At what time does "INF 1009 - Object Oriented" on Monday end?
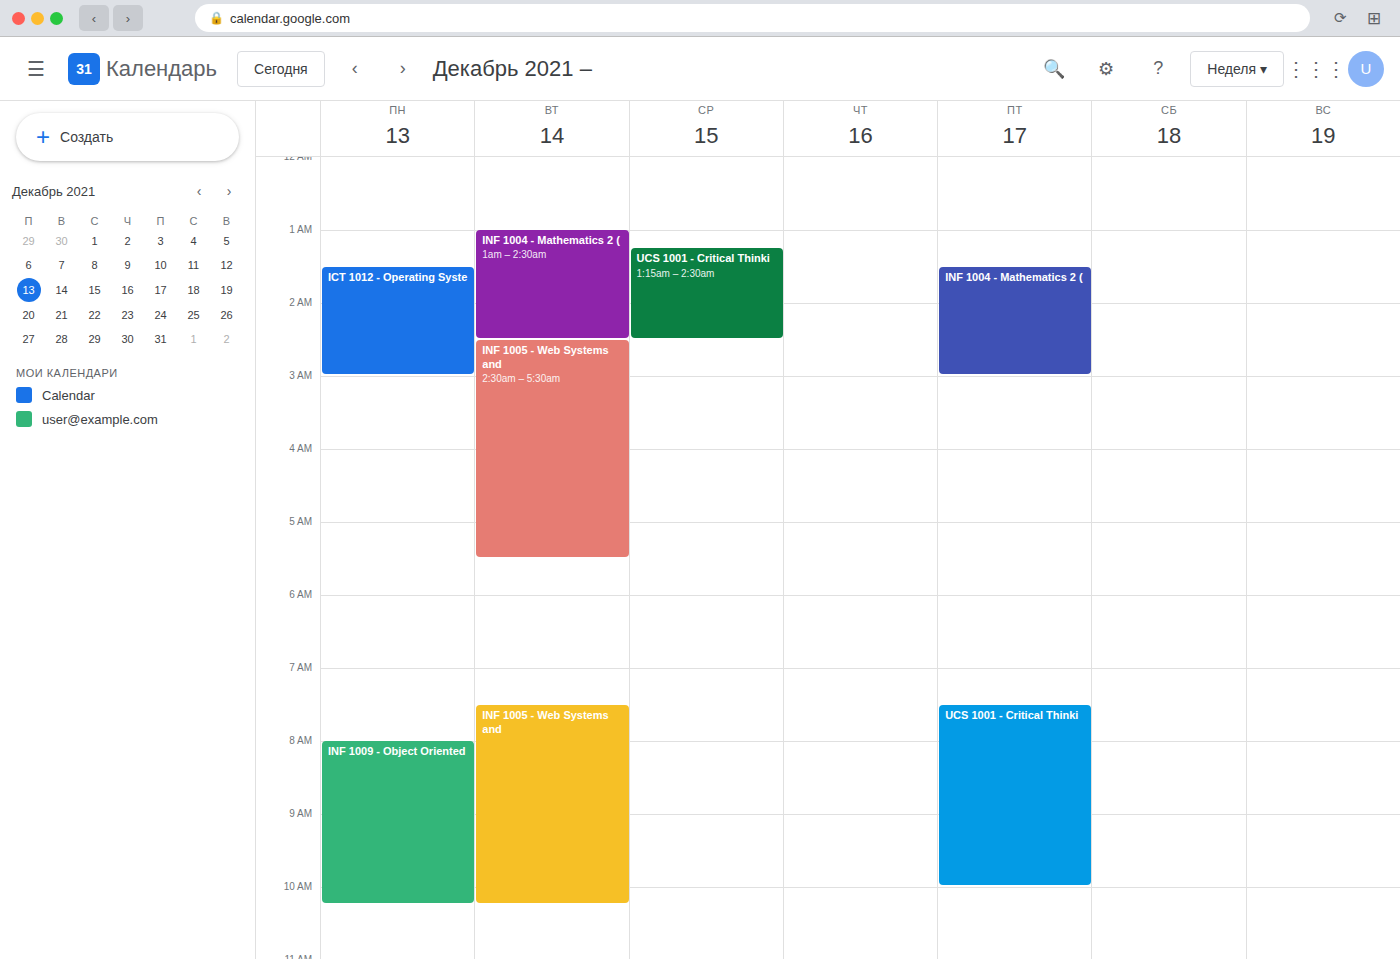
10:15